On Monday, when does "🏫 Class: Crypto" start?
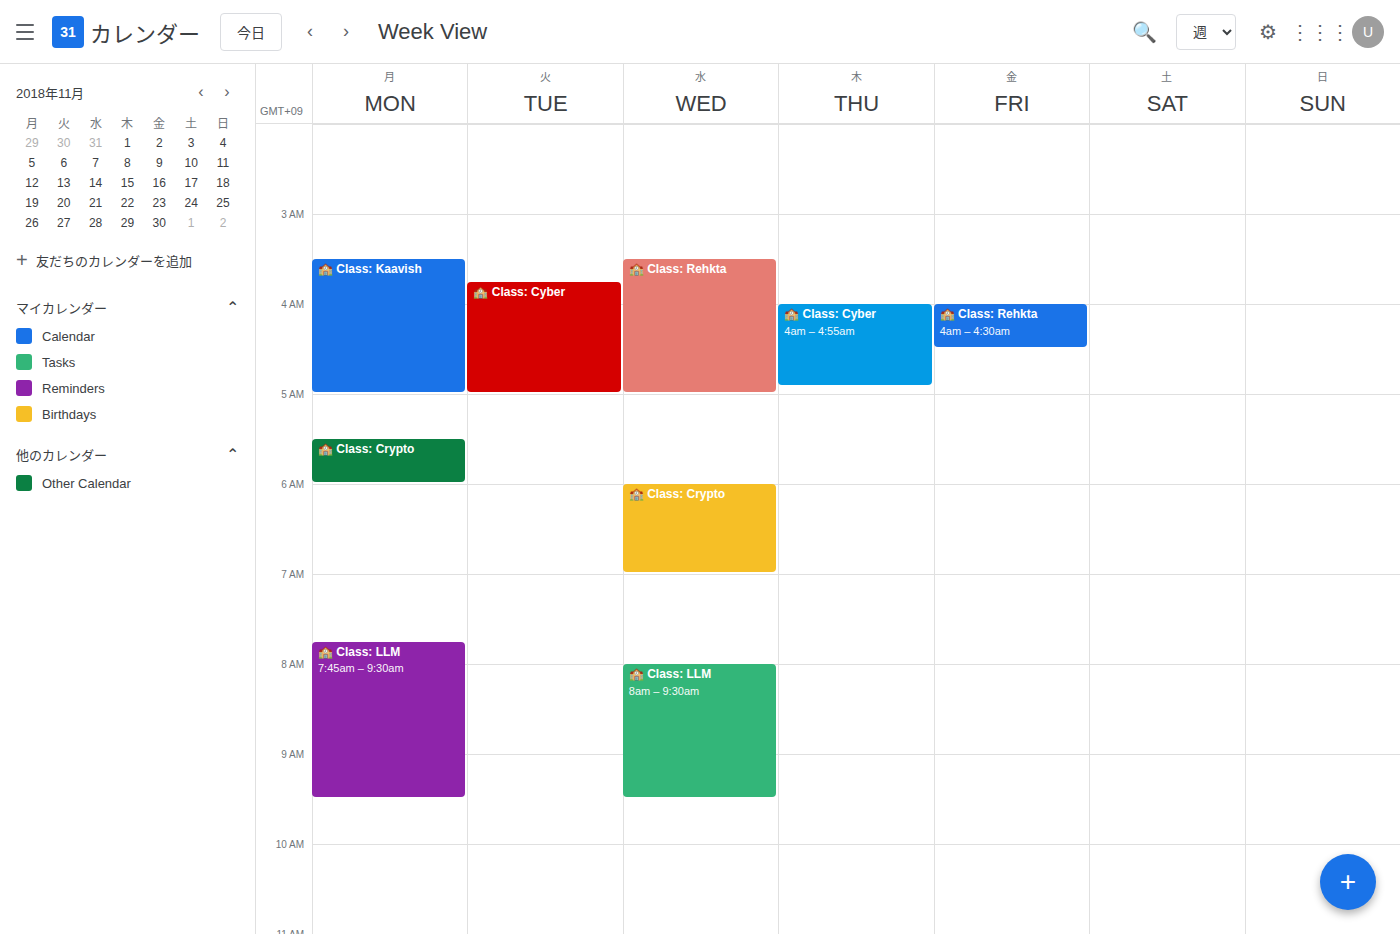
5:30 AM